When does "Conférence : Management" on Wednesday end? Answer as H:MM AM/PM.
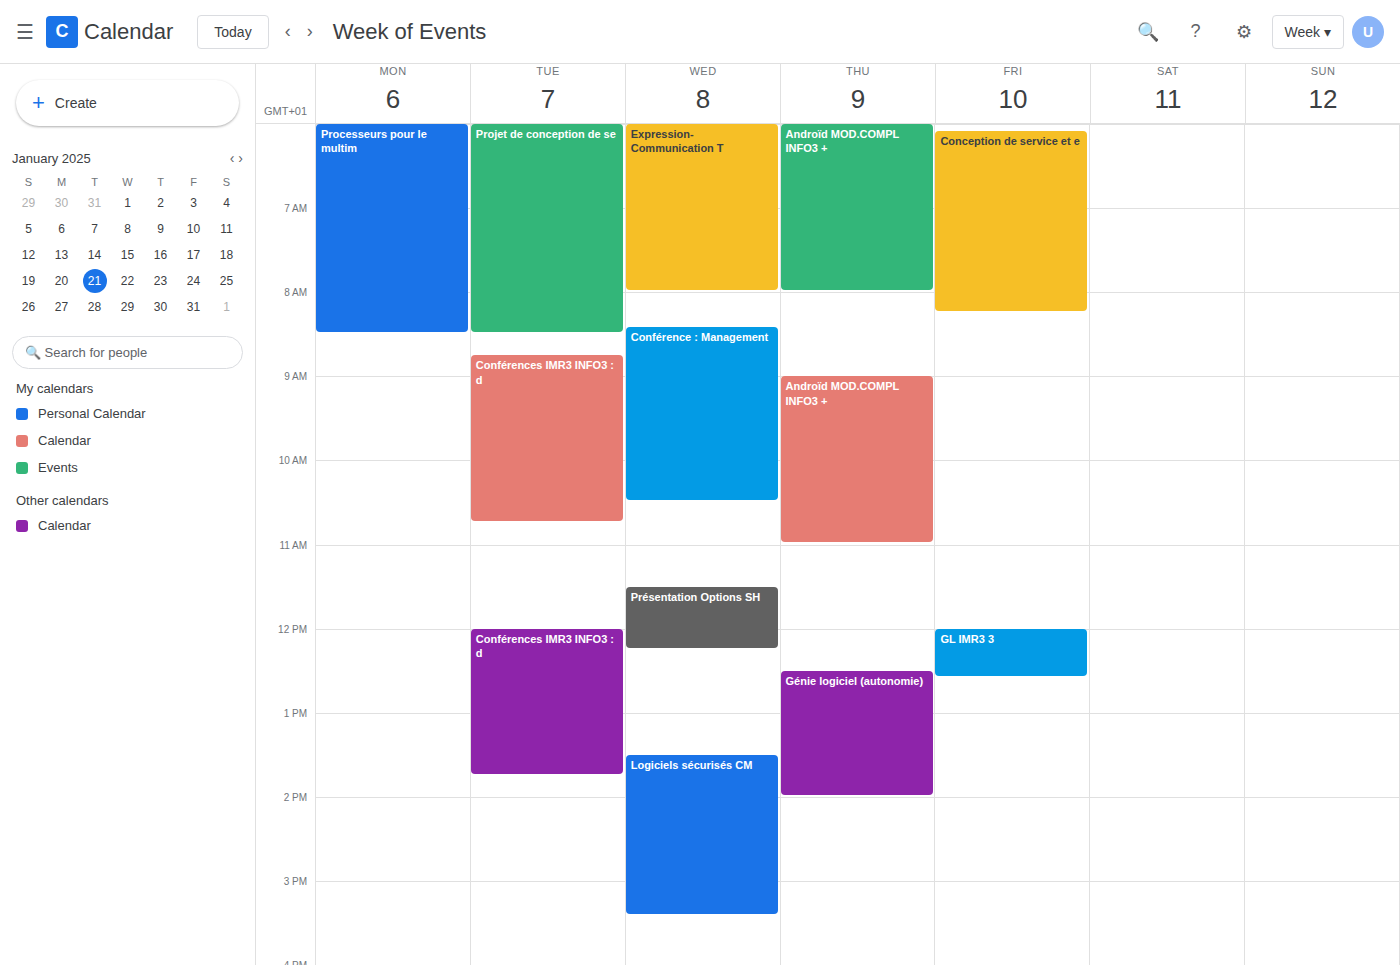
10:30 AM